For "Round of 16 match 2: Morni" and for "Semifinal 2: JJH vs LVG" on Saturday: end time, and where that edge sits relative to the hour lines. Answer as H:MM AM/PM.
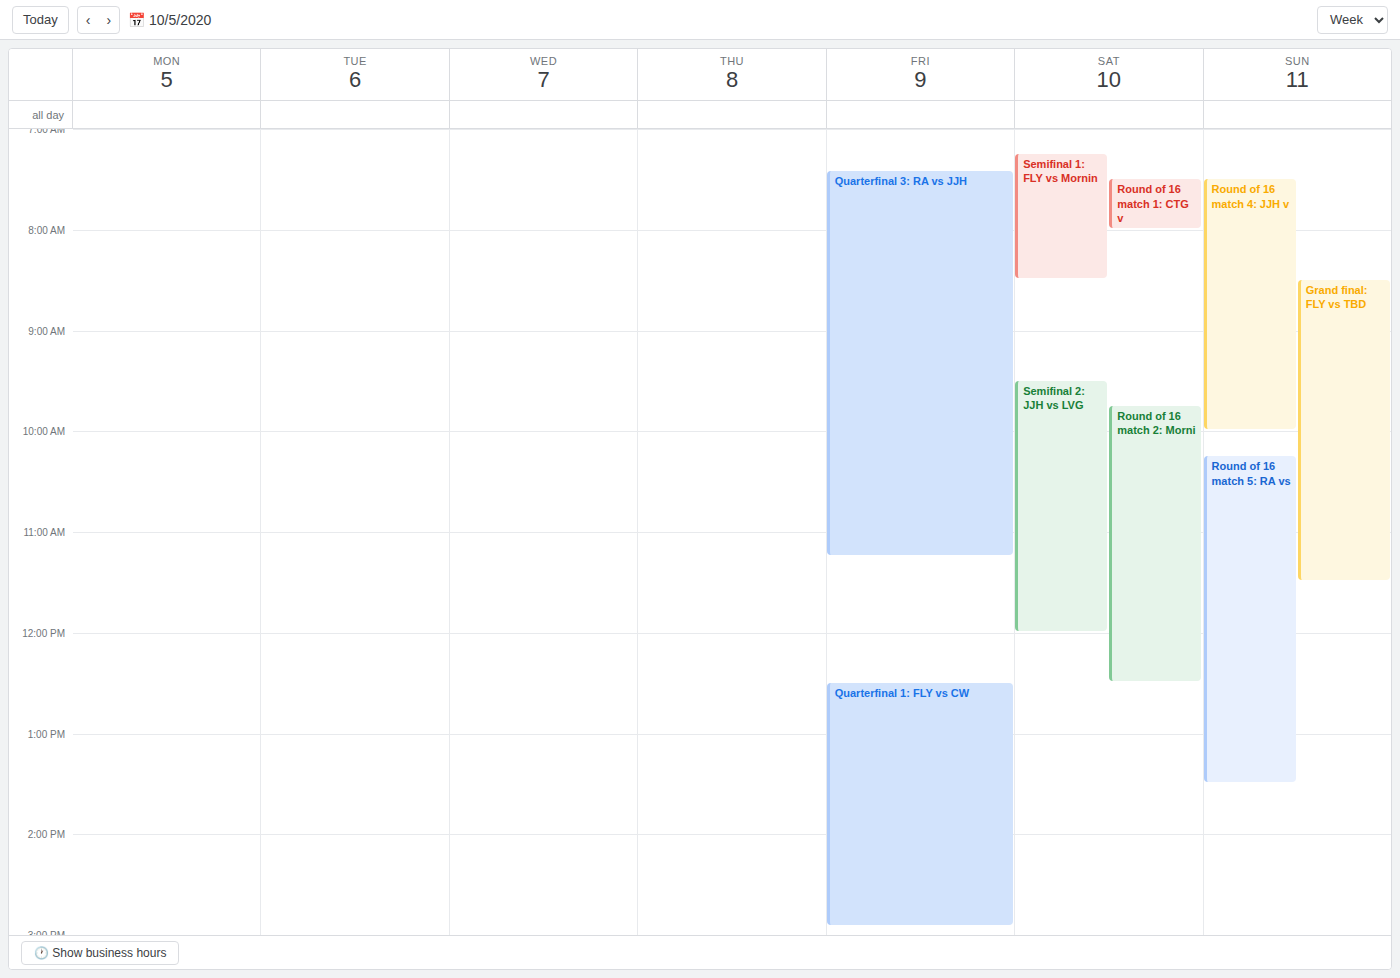
"Round of 16 match 2: Morni": 12:30 PM, halfway between the 12 PM and 1 PM lines. "Semifinal 2: JJH vs LVG": 12:00 PM, exactly on the 12 PM line.